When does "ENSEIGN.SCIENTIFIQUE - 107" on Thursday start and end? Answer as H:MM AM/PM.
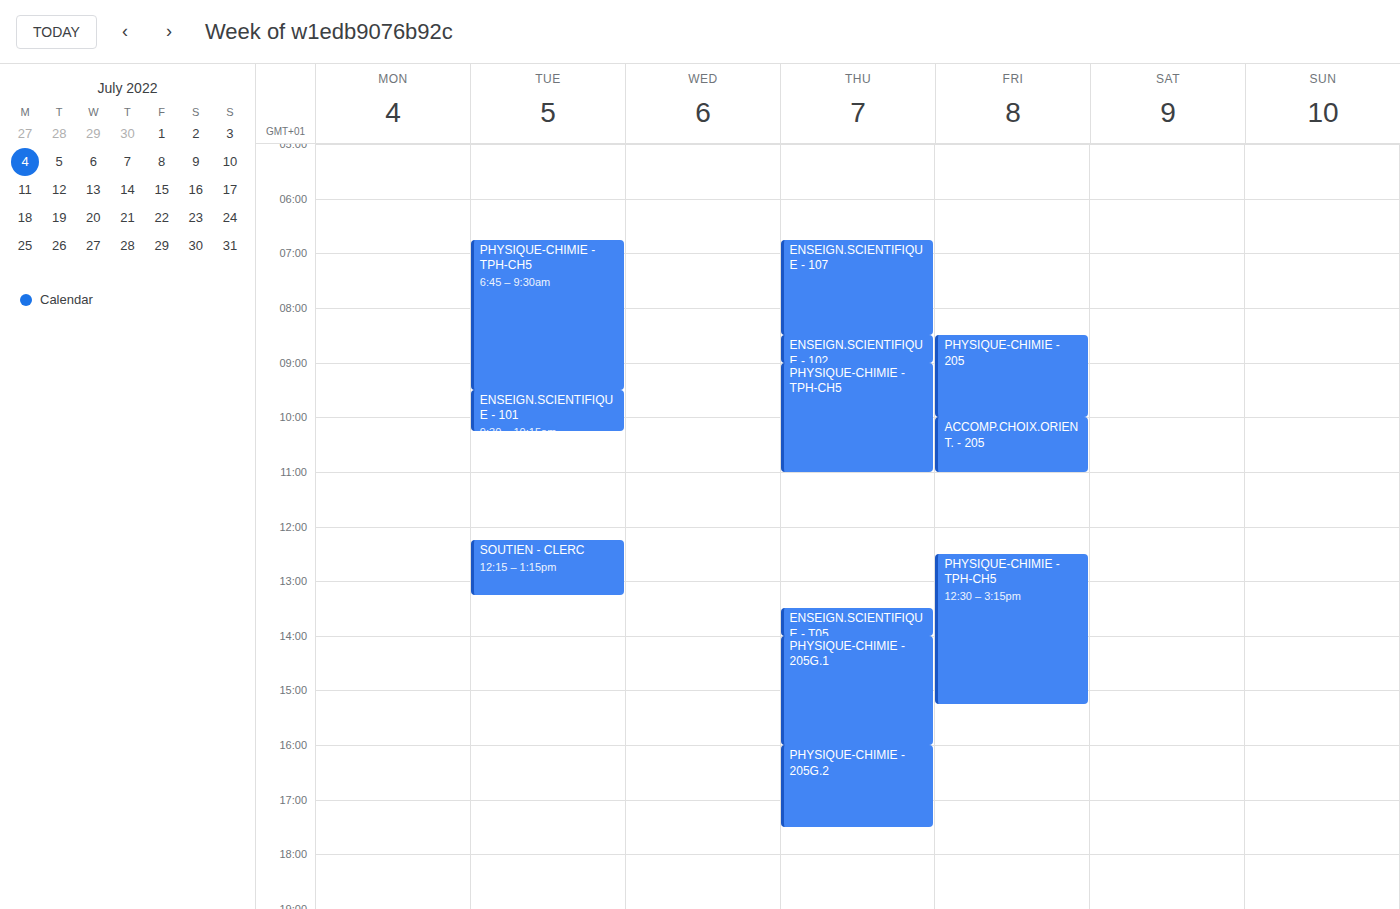
6:45 AM to 8:30 AM